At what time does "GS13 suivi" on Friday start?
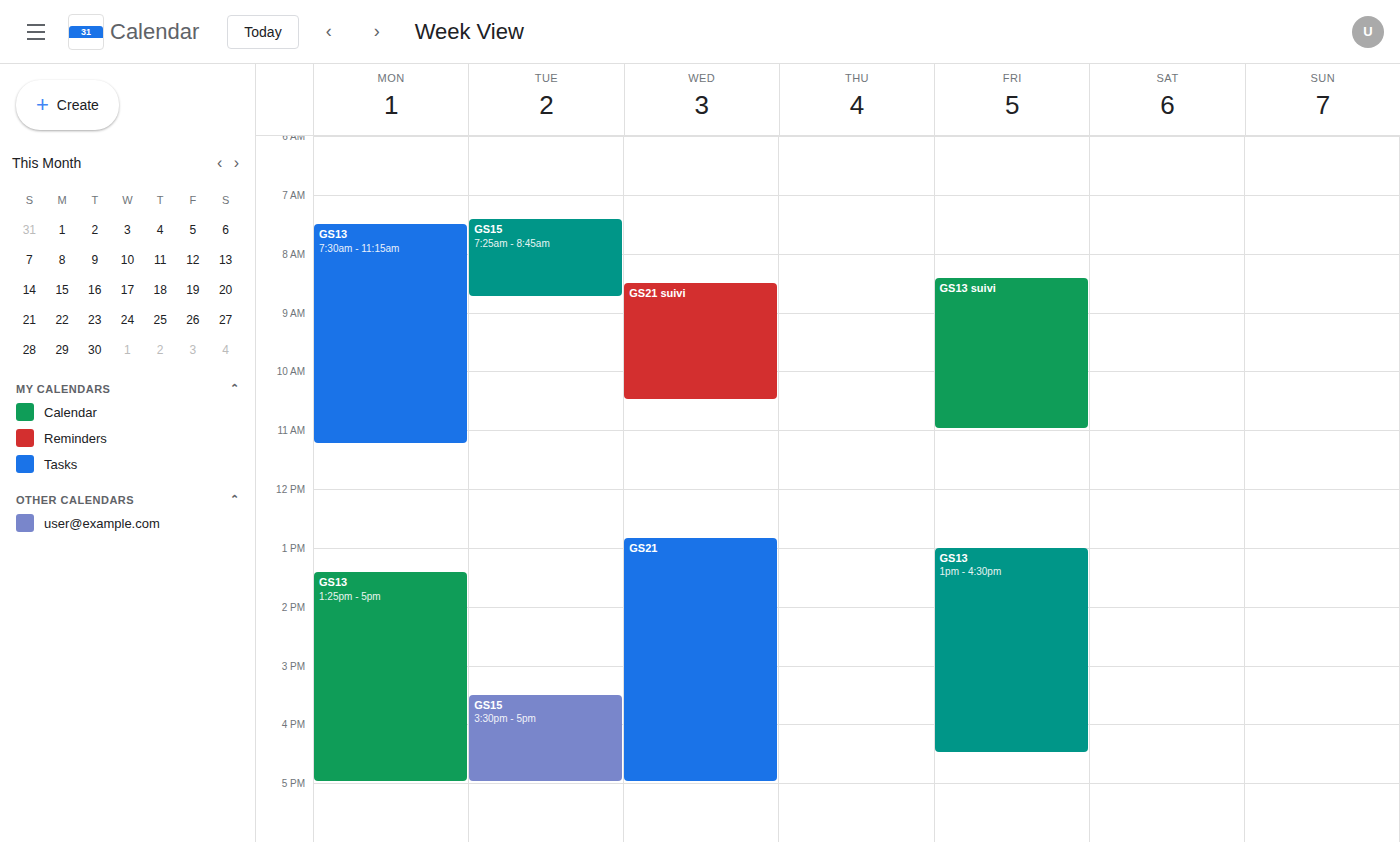
08:25